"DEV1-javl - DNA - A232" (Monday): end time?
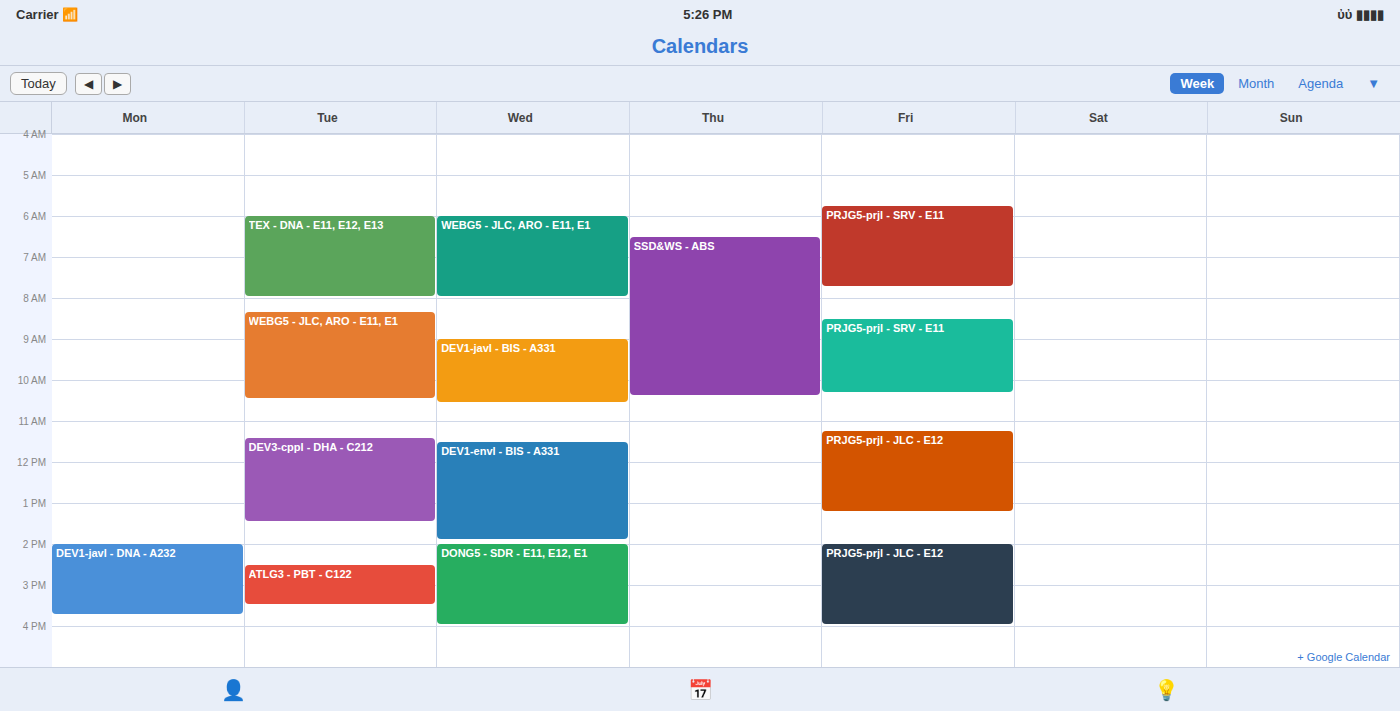
3:45 PM